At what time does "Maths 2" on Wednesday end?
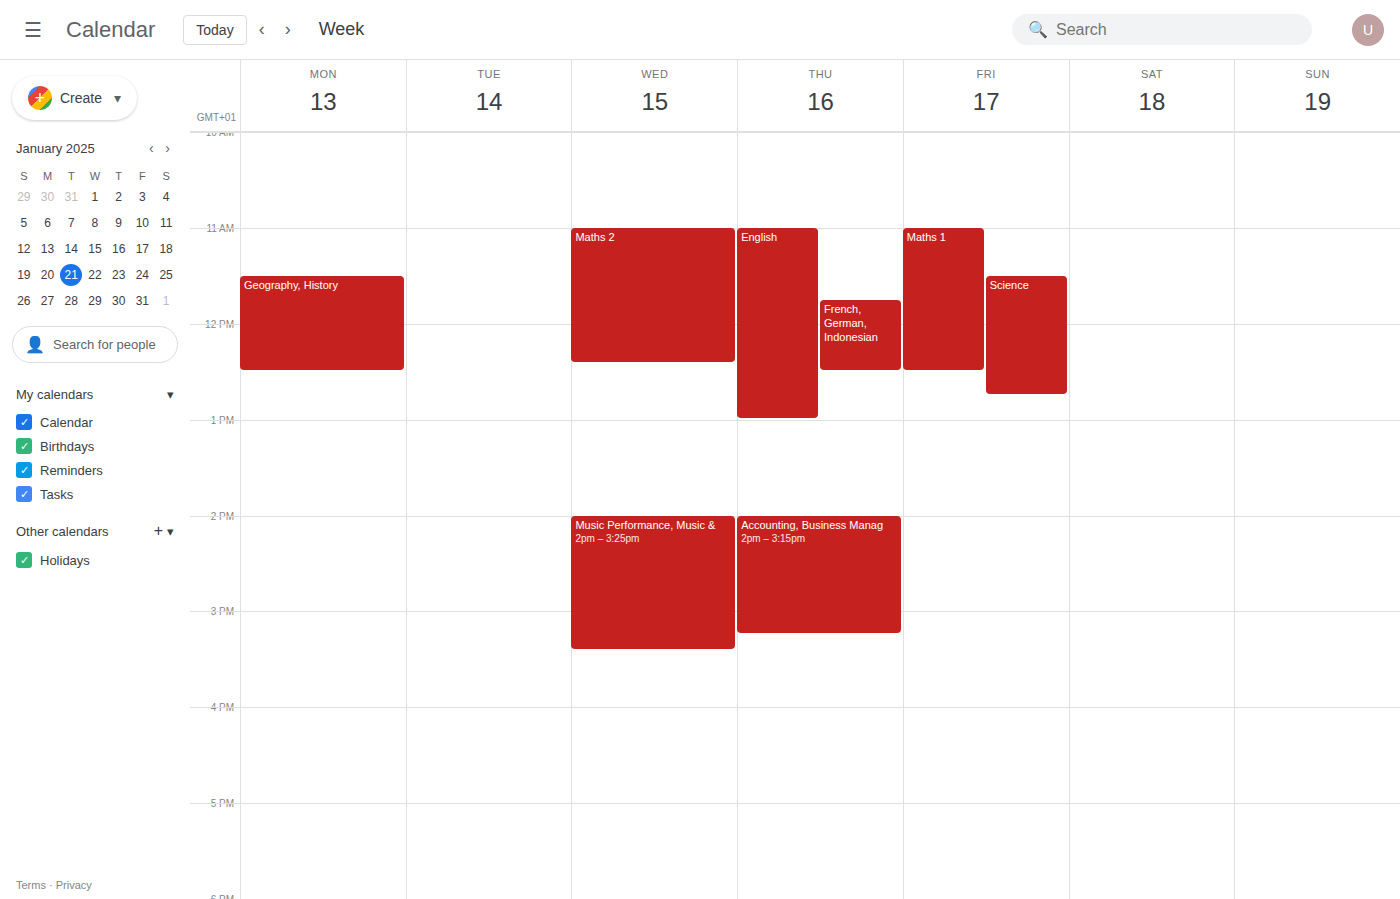
12:25